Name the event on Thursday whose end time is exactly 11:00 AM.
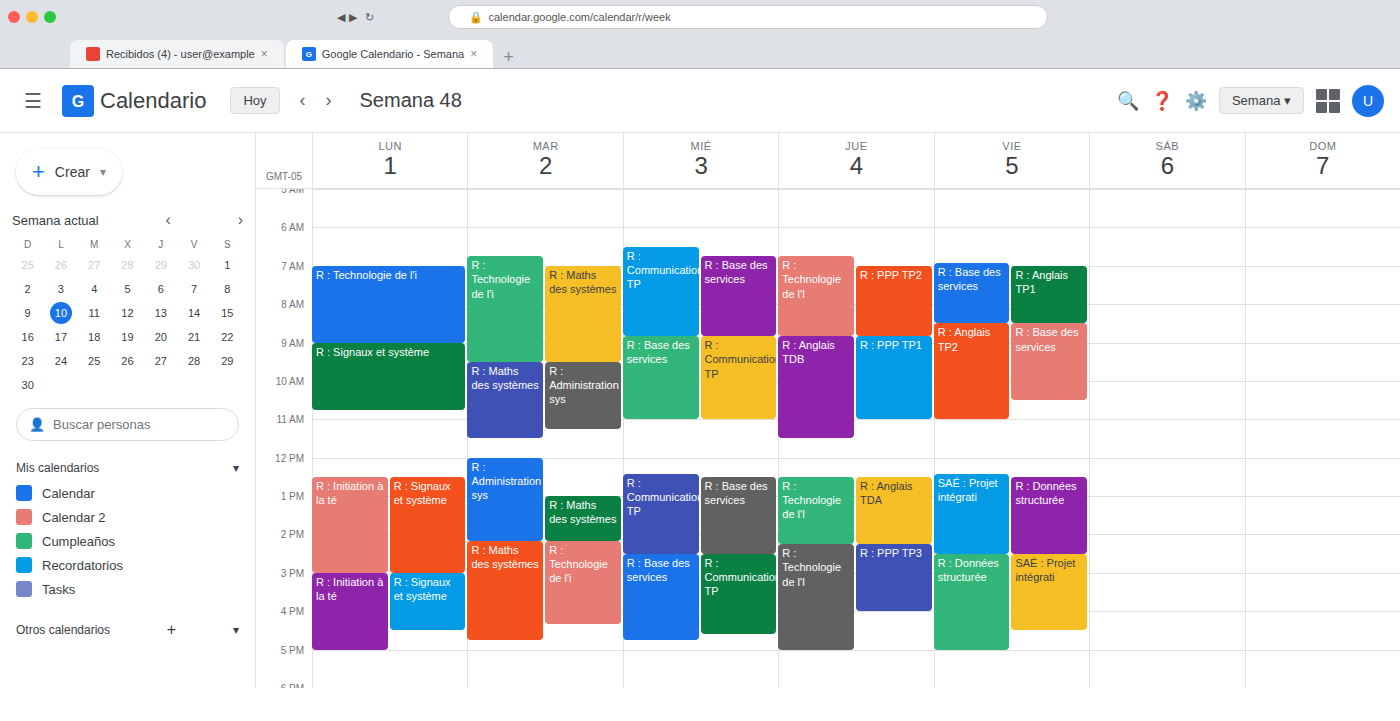
"R : PPP TP1"